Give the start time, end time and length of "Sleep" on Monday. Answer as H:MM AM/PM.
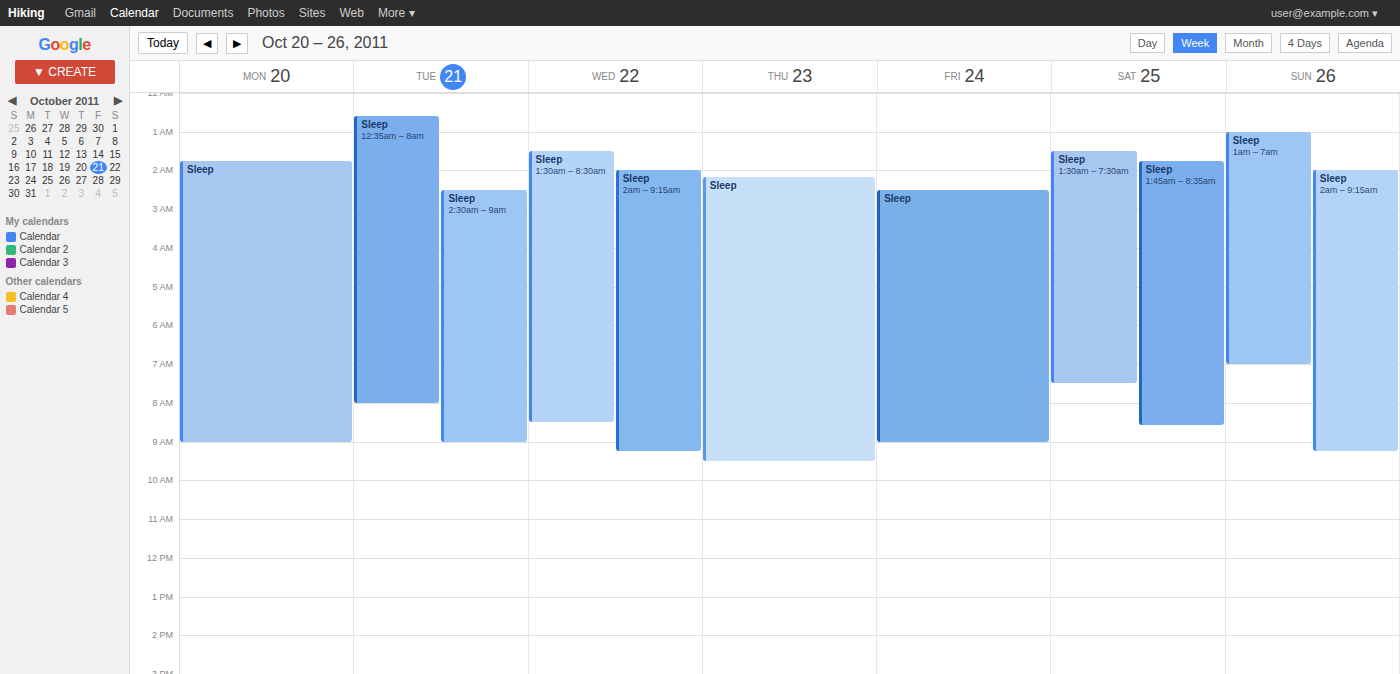
1:45 AM to 9:00 AM, 7 hours 15 minutes